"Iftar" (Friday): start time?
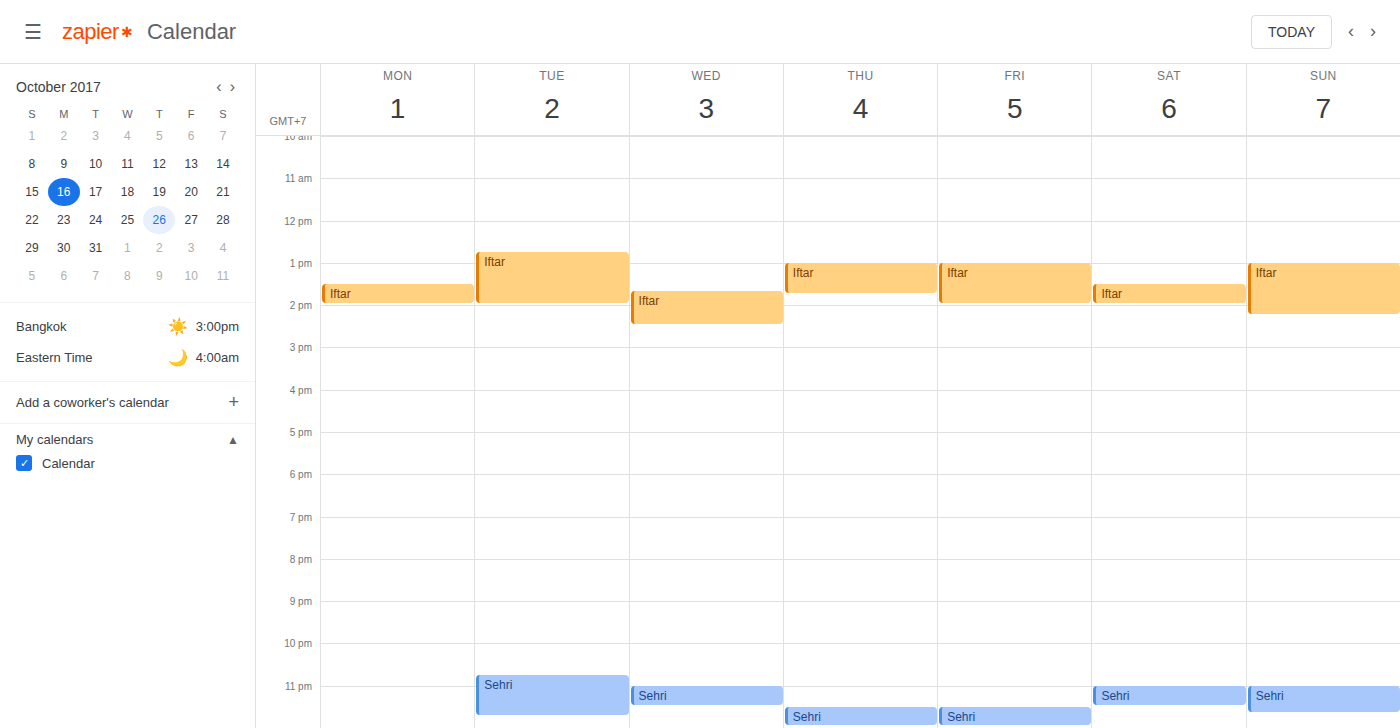
1:00 PM